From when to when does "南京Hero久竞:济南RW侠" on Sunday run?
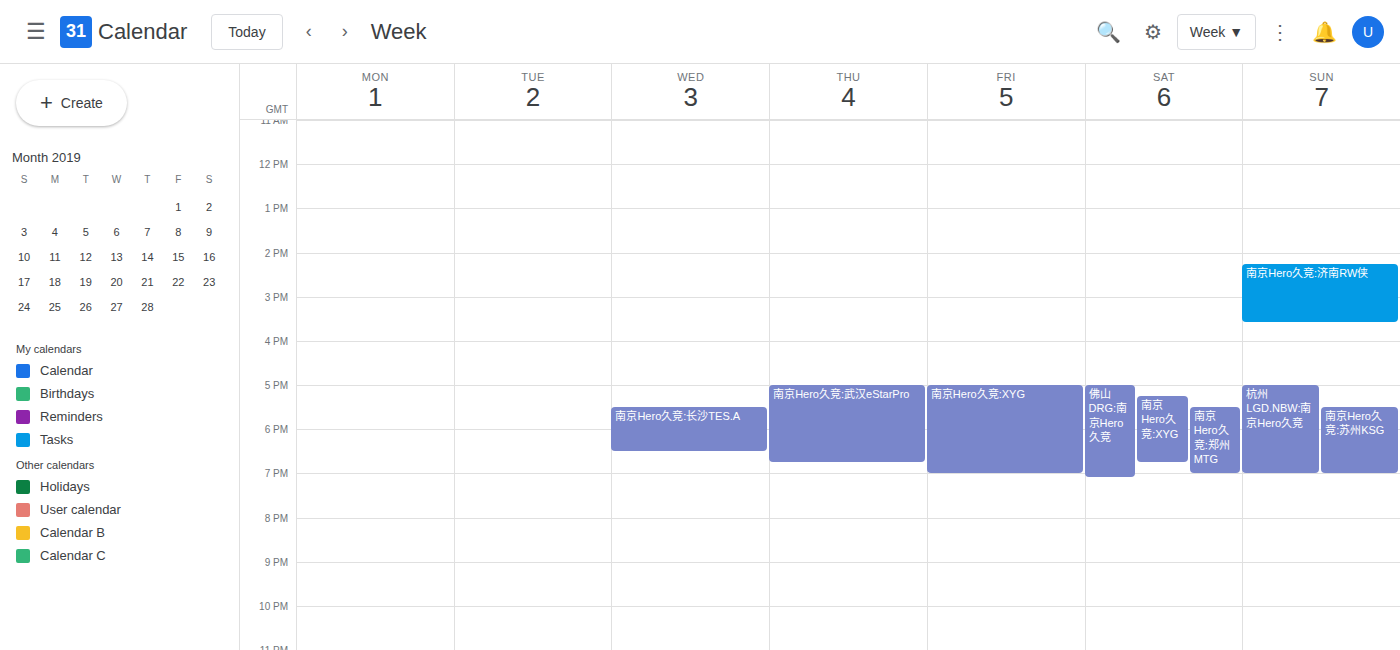
2:15 PM to 3:35 PM